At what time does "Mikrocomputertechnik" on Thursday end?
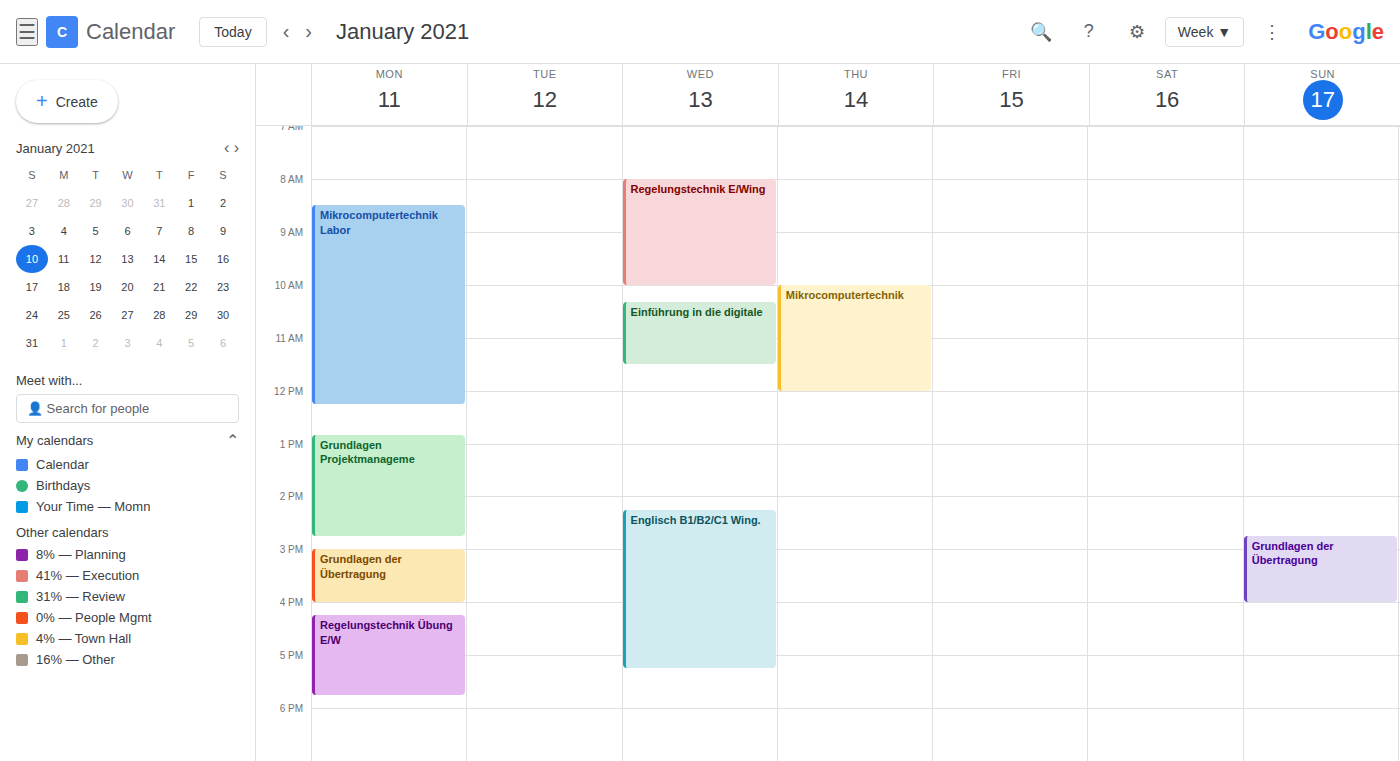
12:00 PM